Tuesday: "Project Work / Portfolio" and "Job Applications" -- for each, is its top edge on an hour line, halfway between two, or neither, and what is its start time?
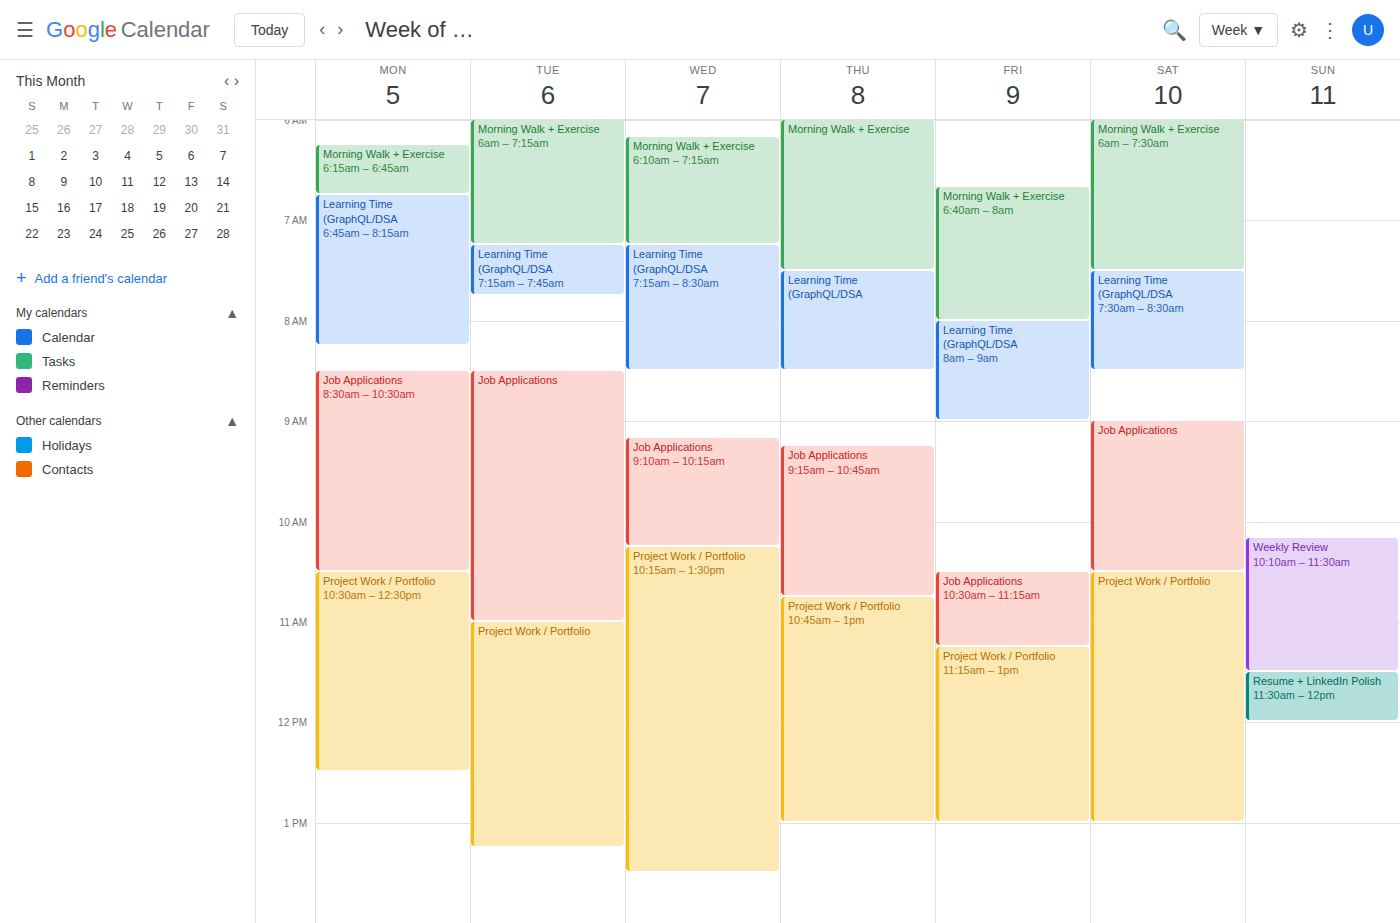
"Project Work / Portfolio": 11:00 AM, exactly on the 11 AM line. "Job Applications": 8:30 AM, halfway between the 8 AM and 9 AM lines.